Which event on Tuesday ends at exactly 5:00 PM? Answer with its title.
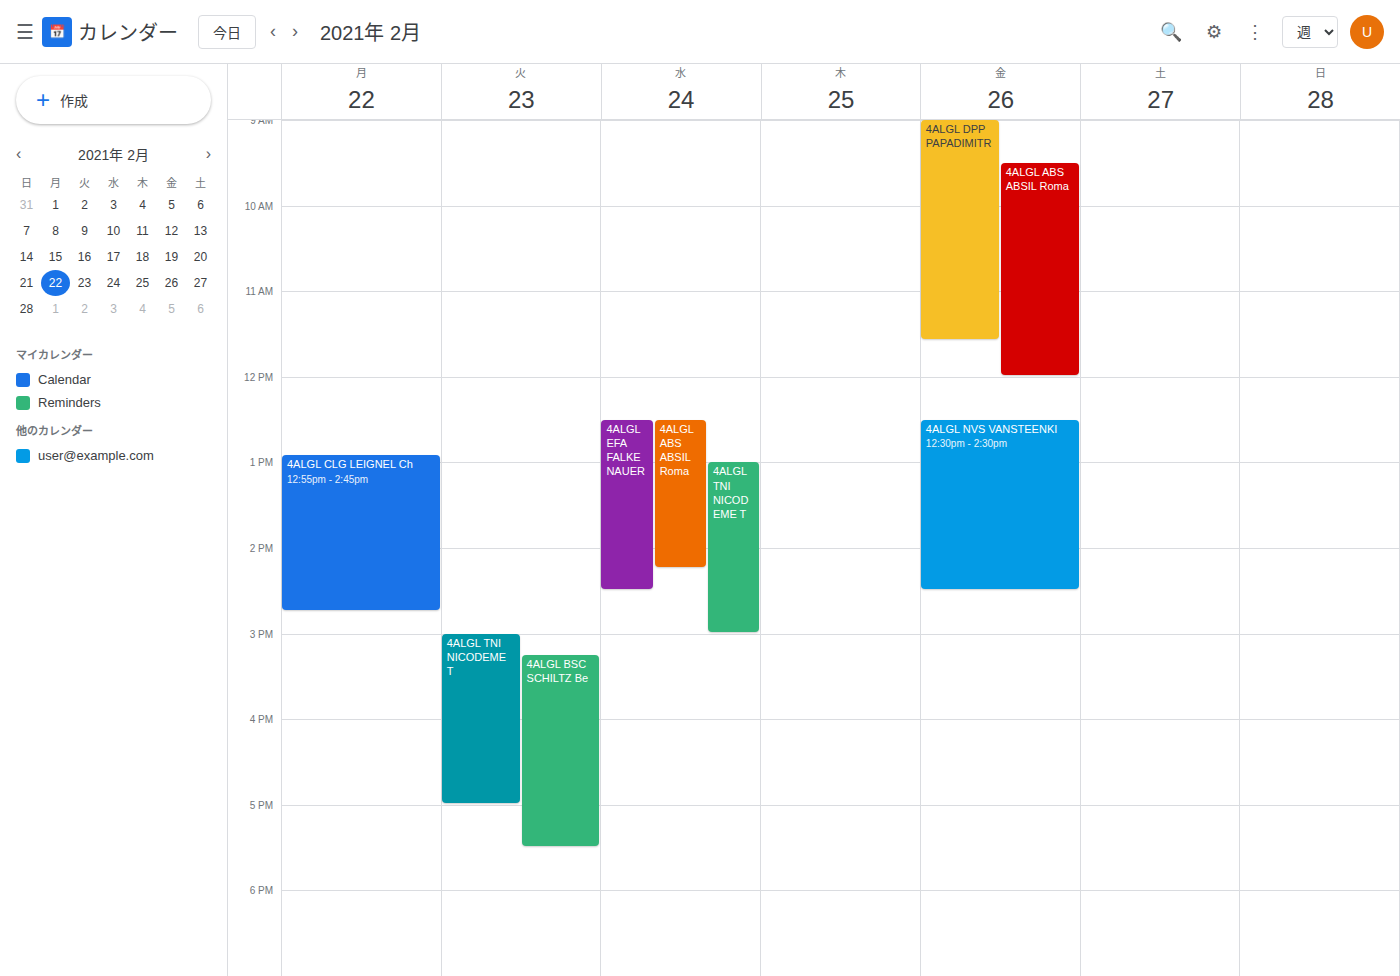
"4ALGL TNI NICODEME T"